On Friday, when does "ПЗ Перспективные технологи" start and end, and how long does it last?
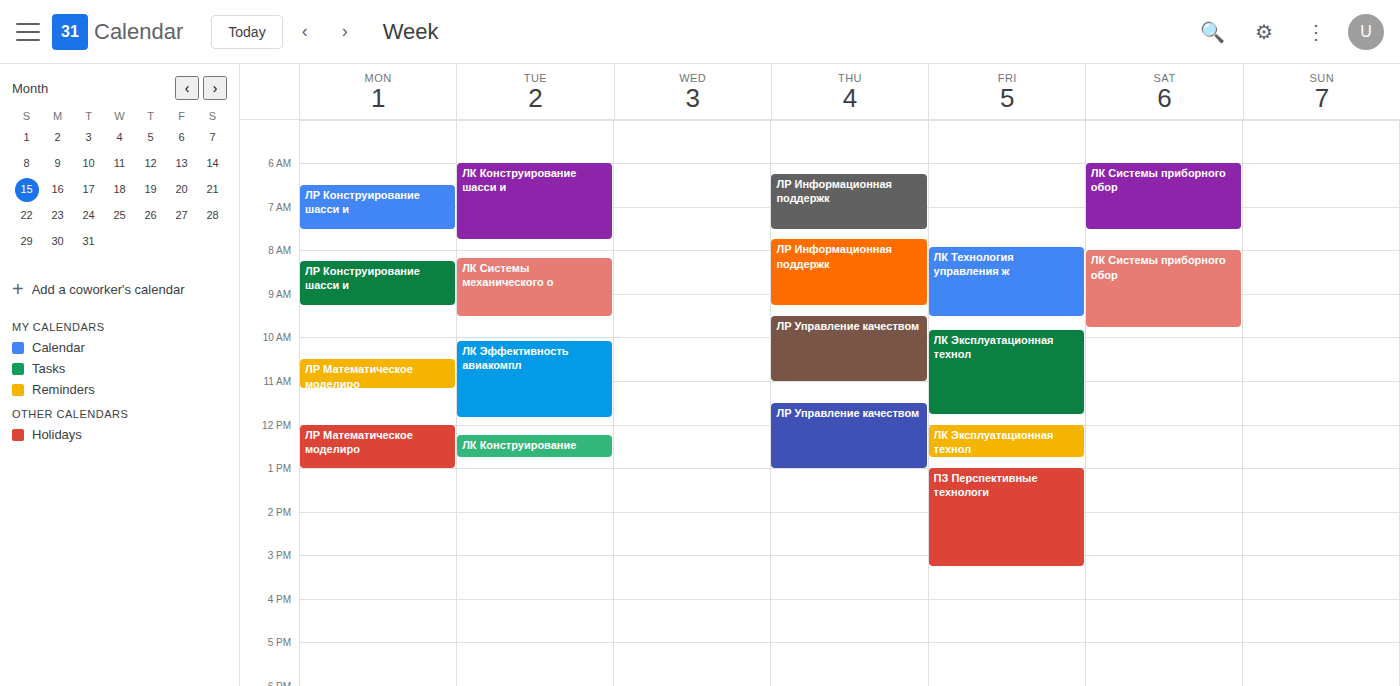
1:00 PM to 3:15 PM, 2 hours 15 minutes